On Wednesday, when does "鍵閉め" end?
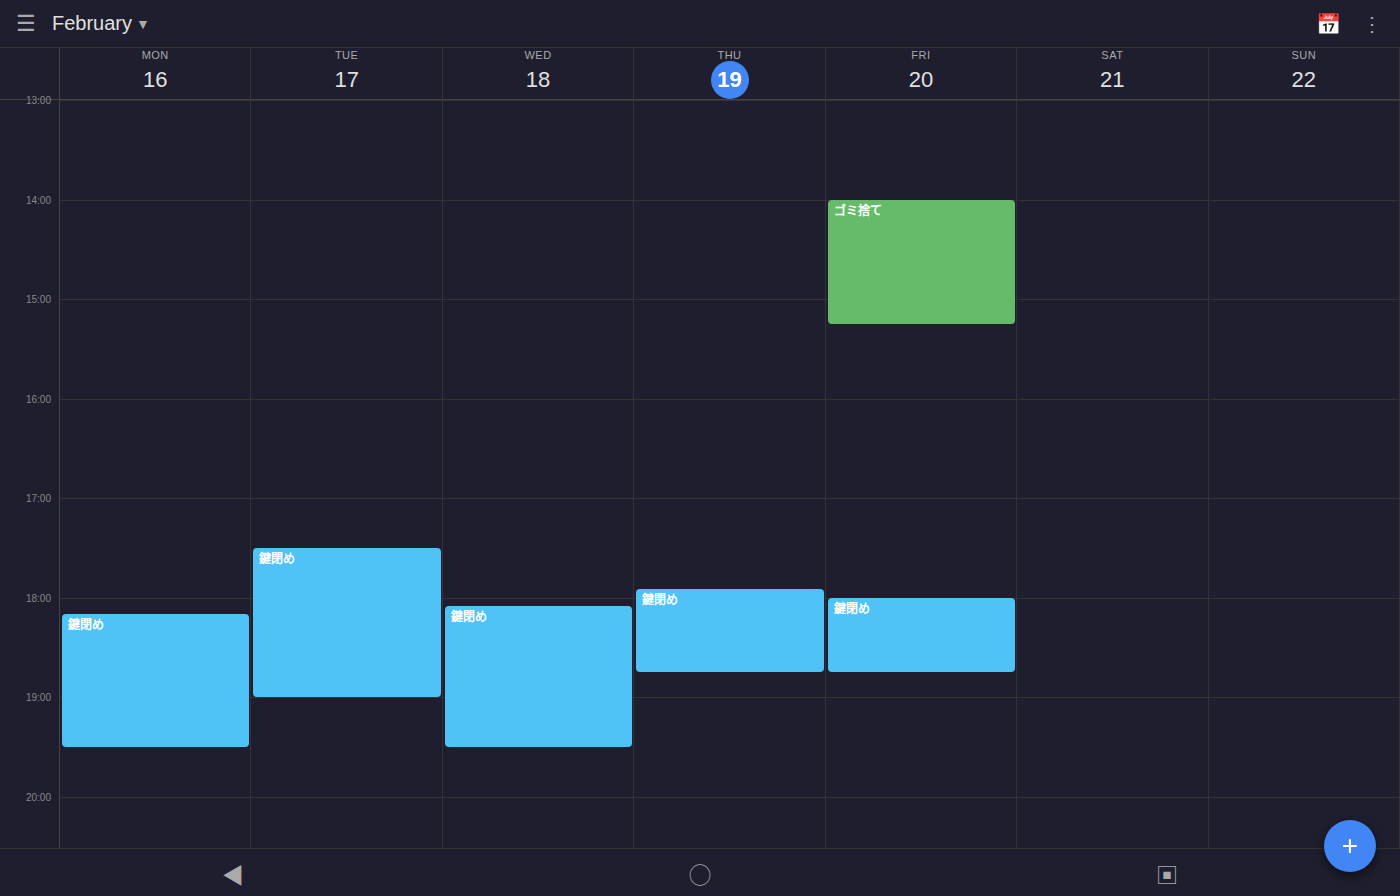
7:30 PM